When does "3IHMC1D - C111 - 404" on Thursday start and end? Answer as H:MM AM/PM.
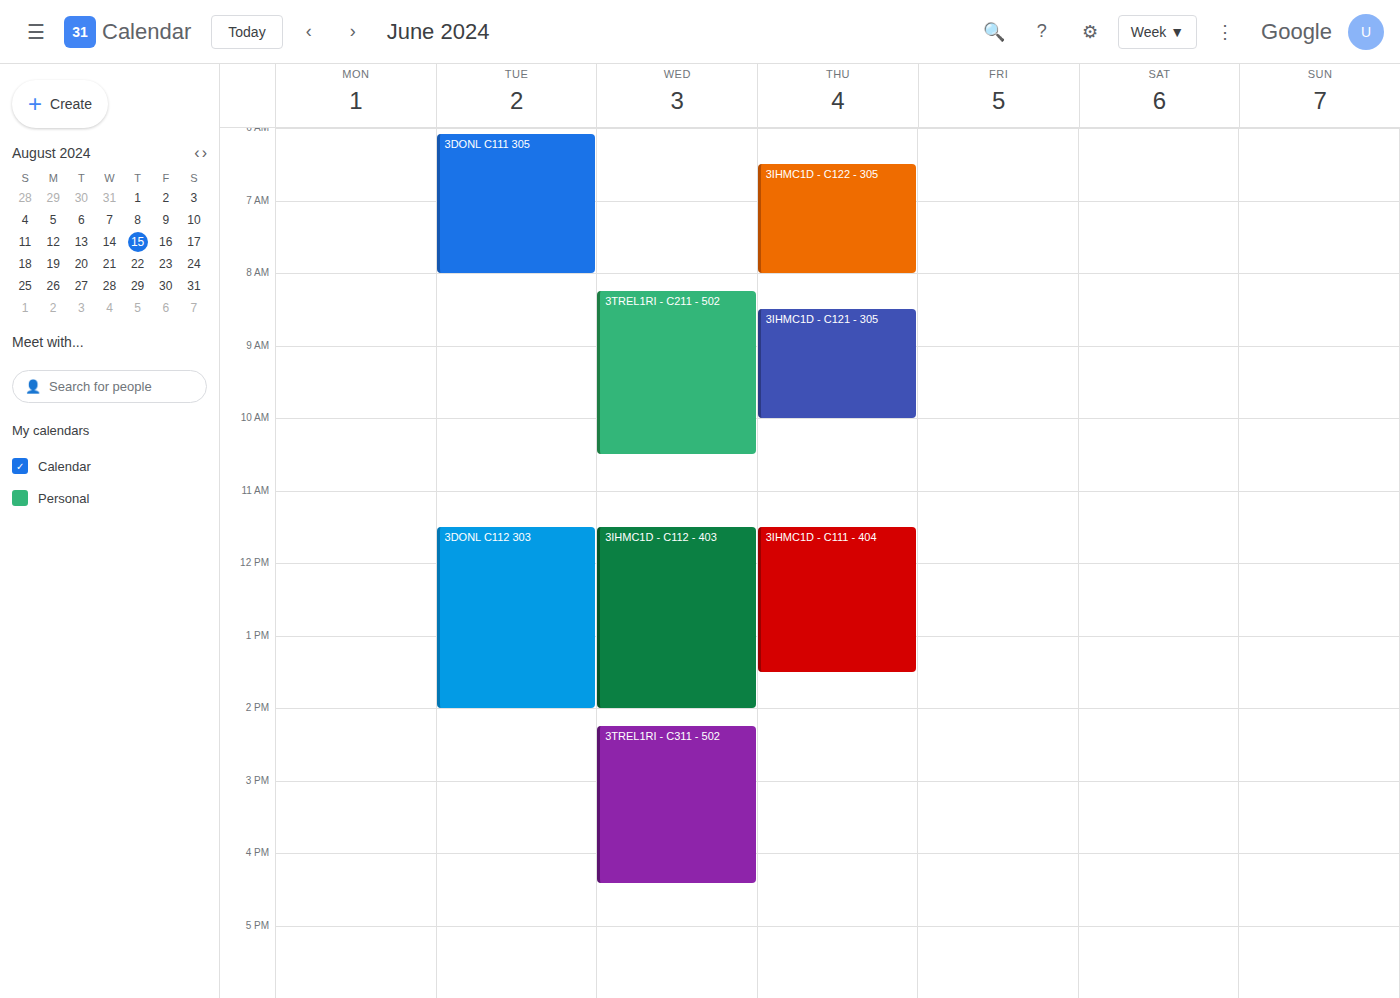
11:30 AM to 1:30 PM